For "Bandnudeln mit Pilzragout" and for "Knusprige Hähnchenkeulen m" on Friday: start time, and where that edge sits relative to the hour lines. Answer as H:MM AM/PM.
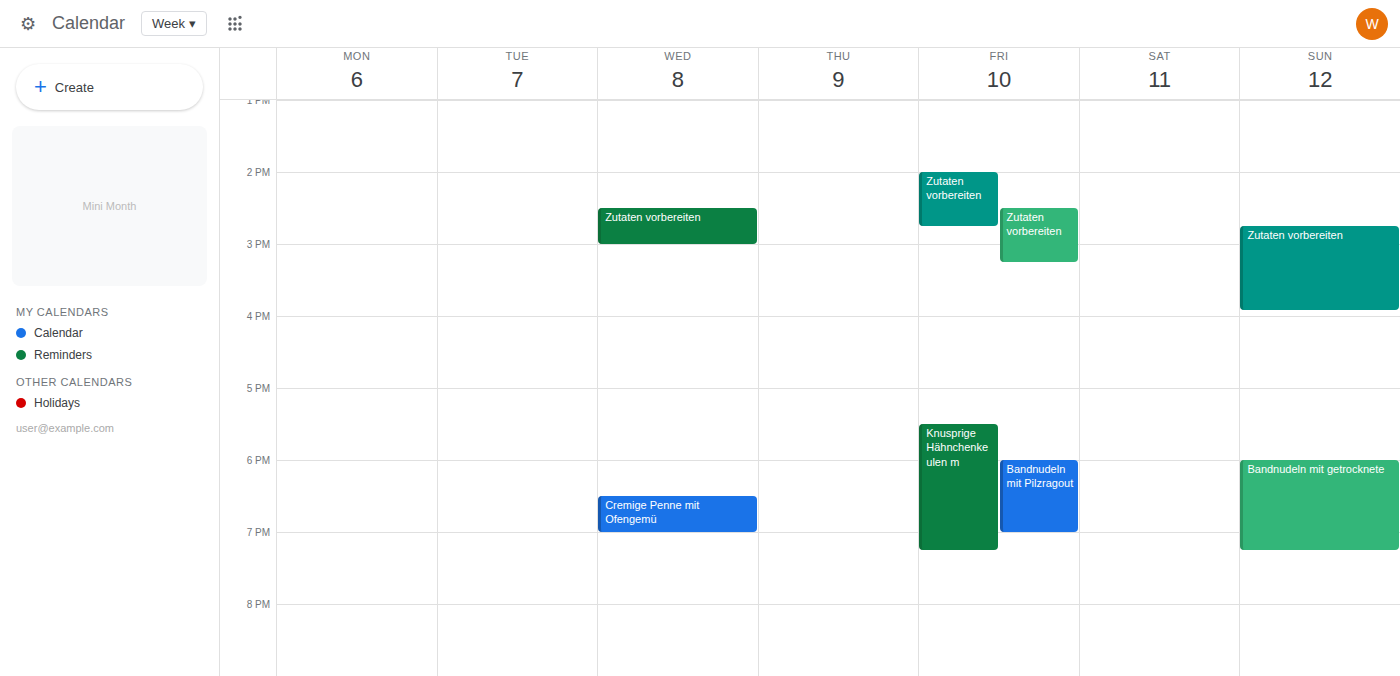
"Bandnudeln mit Pilzragout": 6:00 PM, exactly on the 6 PM line. "Knusprige Hähnchenkeulen m": 5:30 PM, halfway between the 5 PM and 6 PM lines.